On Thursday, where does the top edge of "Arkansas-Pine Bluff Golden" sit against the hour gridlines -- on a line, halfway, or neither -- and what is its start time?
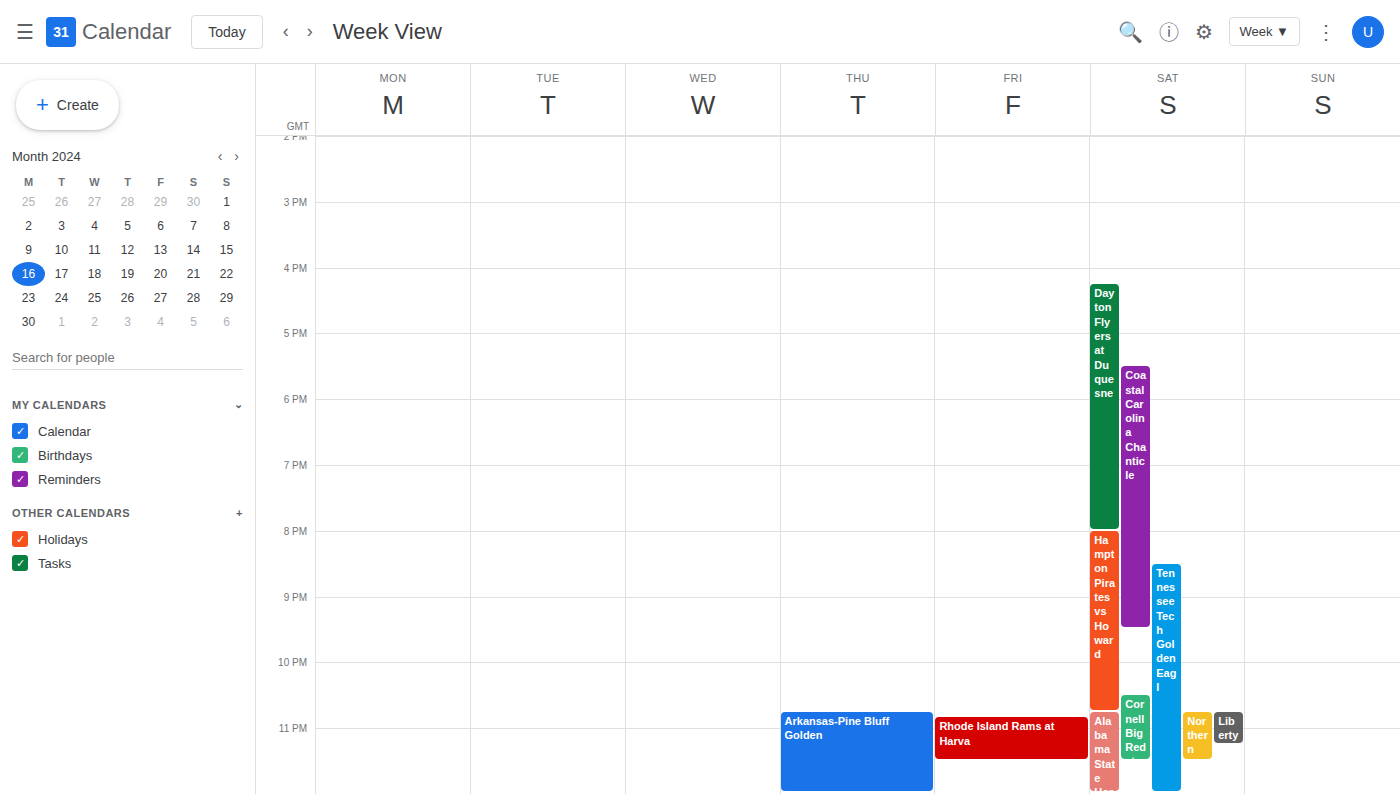
10:45 PM -- neither: three quarters of the way from the 10 PM line to the 11 PM line.